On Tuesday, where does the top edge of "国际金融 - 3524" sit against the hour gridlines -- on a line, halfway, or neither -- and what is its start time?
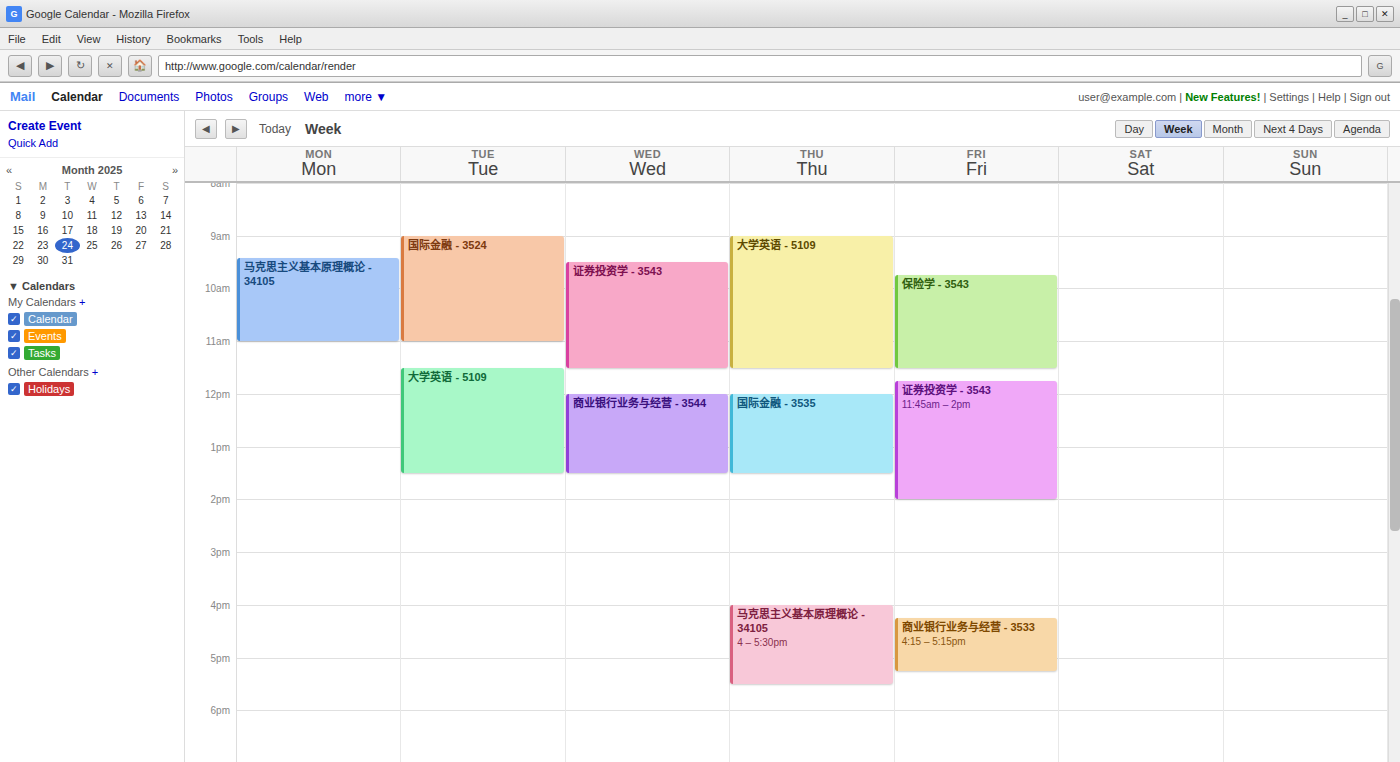
9:00 AM -- exactly on the 9 AM line.